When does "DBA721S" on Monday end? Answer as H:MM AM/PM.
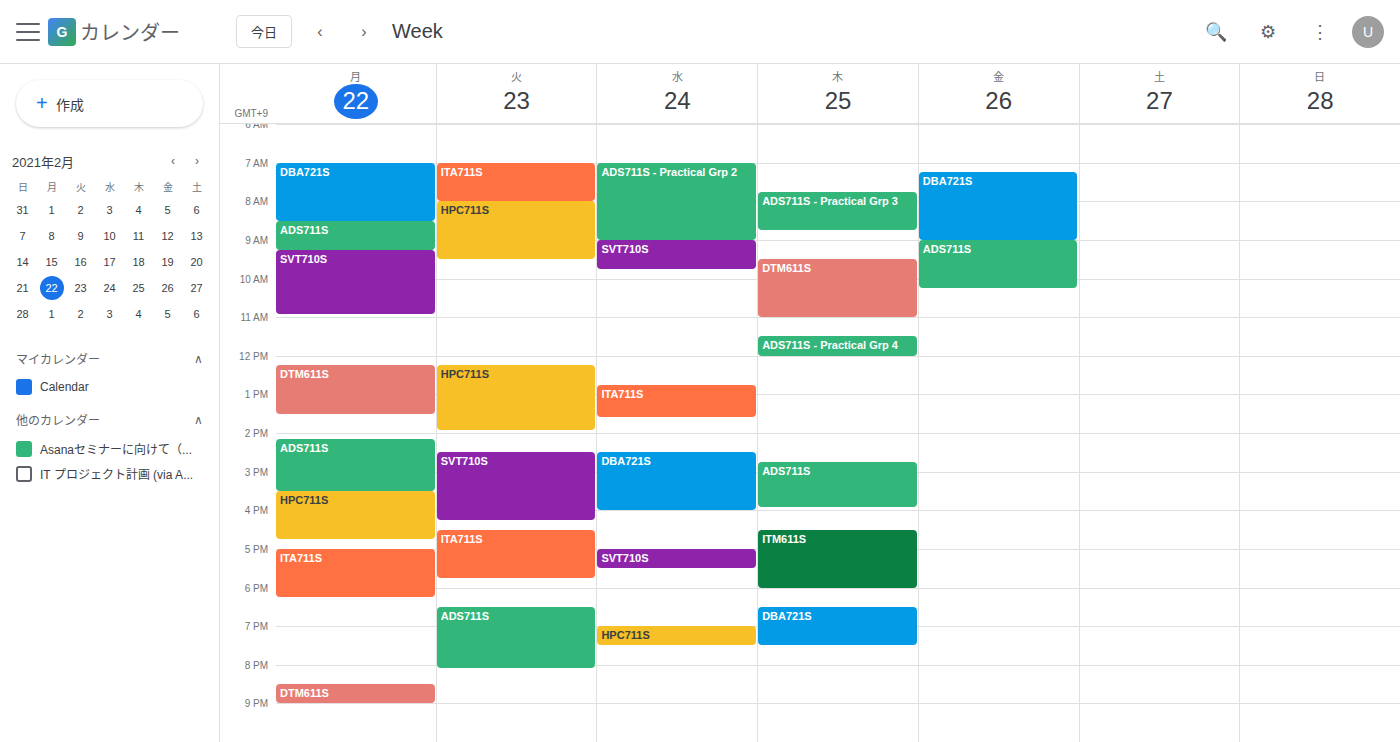
8:30 AM